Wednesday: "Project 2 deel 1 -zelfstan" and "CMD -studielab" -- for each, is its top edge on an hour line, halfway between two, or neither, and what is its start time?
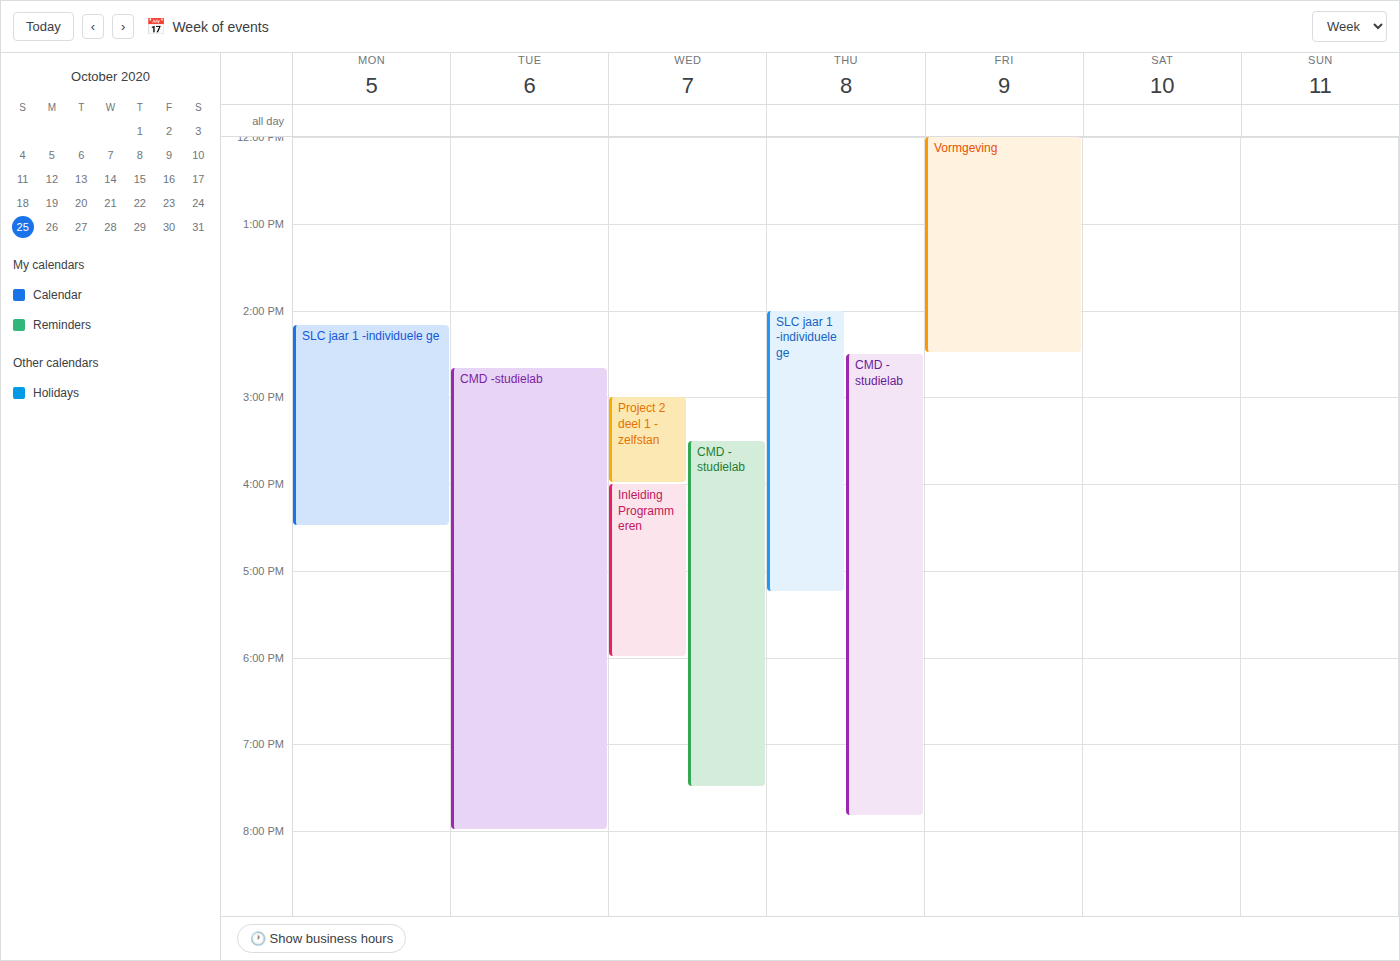
"Project 2 deel 1 -zelfstan": 3:00 PM, exactly on the 3 PM line. "CMD -studielab": 3:30 PM, halfway between the 3 PM and 4 PM lines.